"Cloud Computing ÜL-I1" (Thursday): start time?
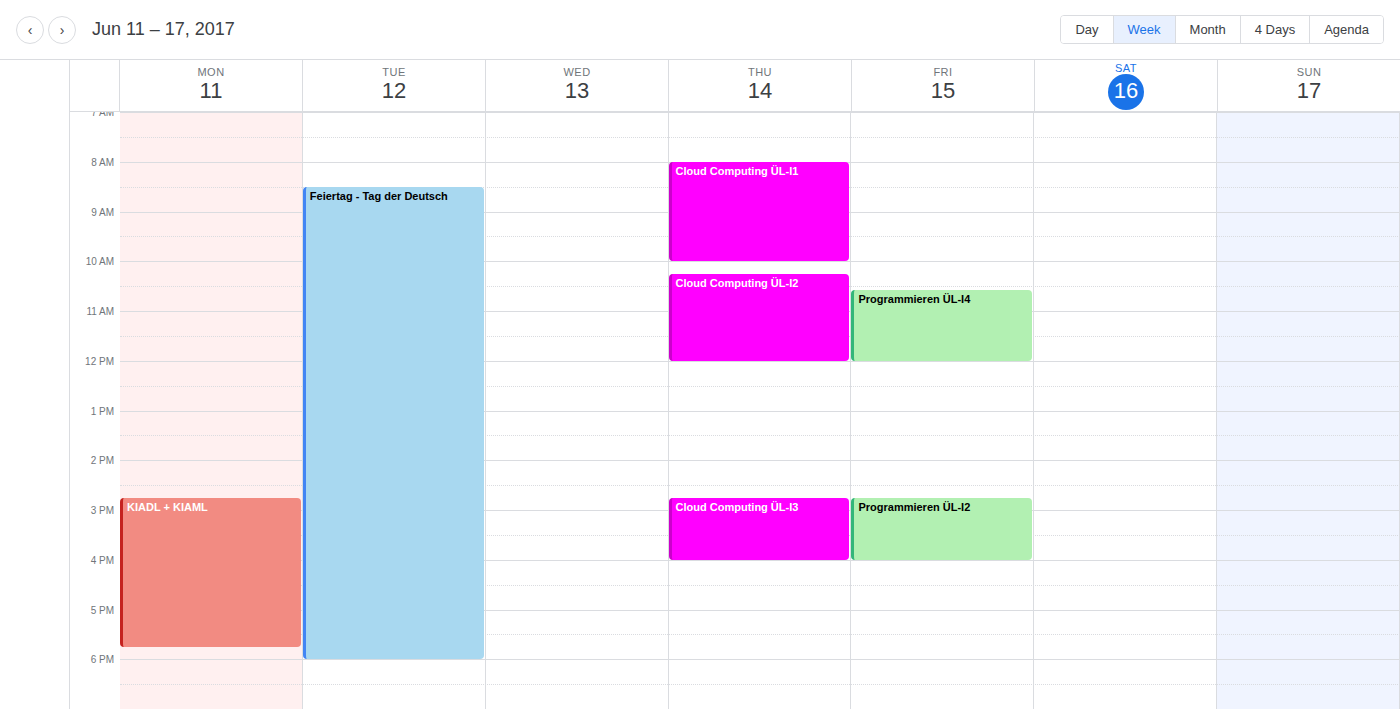
8:00 AM